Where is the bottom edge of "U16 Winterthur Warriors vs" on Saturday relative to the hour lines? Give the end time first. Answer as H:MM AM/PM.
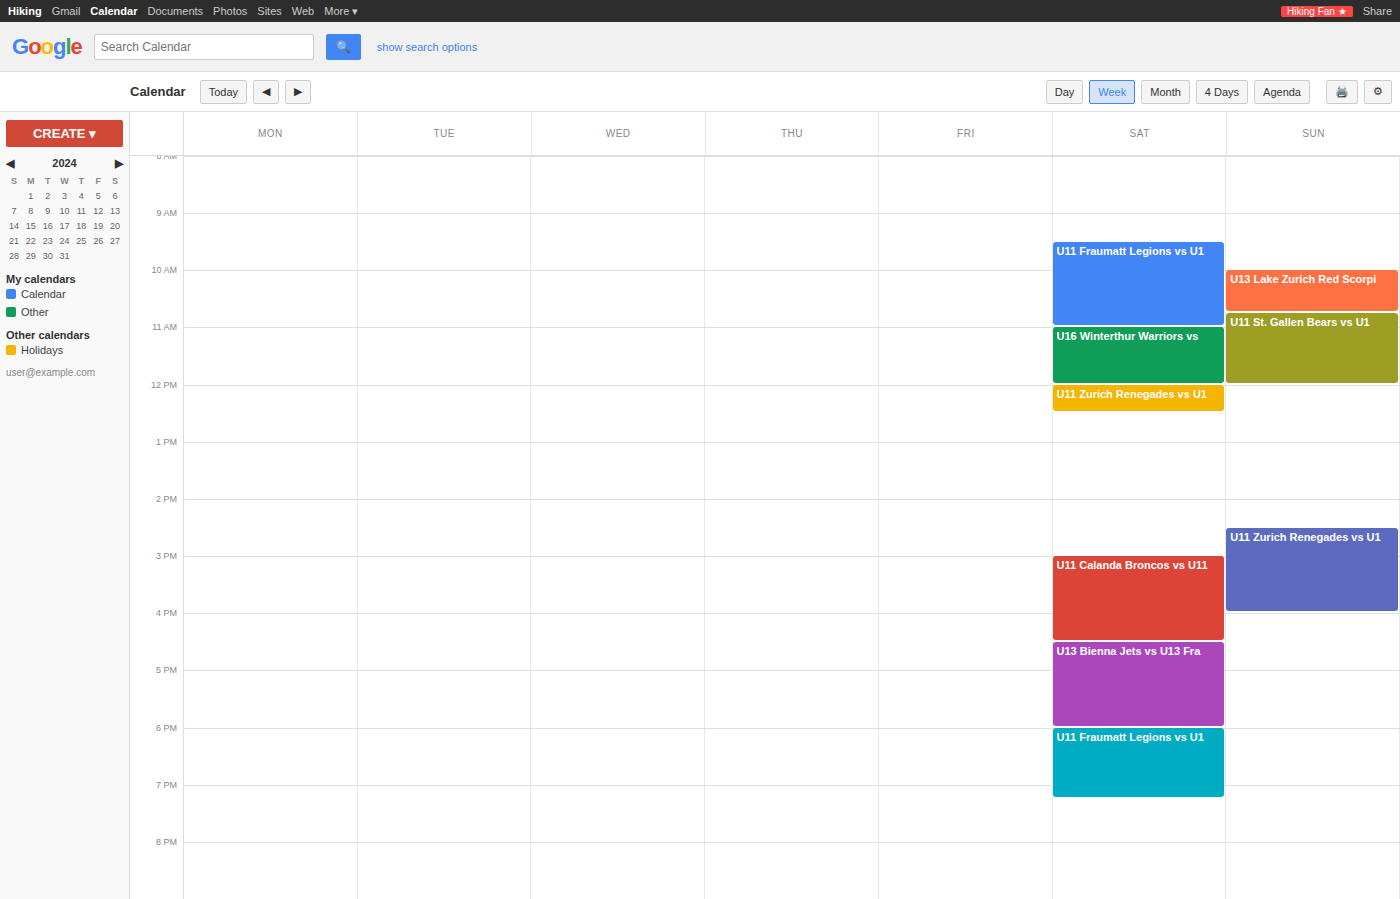
12:00 PM -- exactly on the 12 PM line.